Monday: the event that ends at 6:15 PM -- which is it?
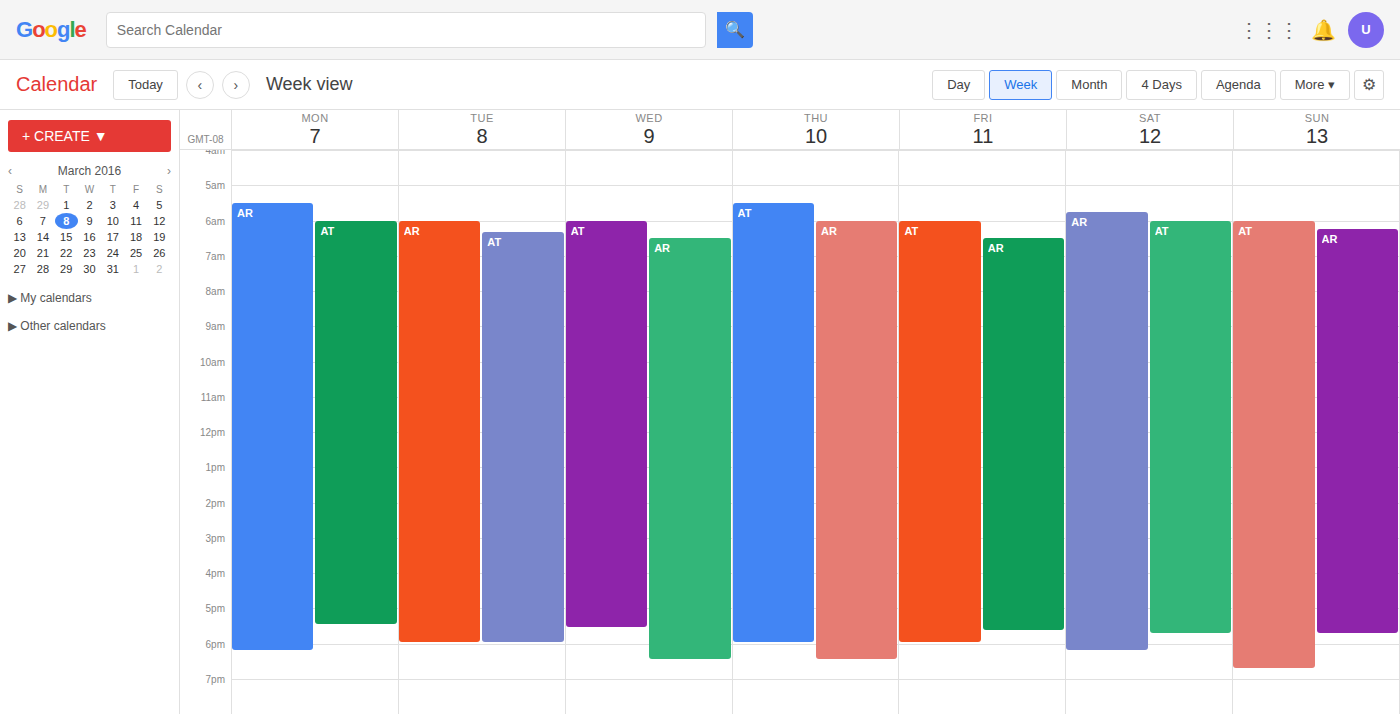
"AR"